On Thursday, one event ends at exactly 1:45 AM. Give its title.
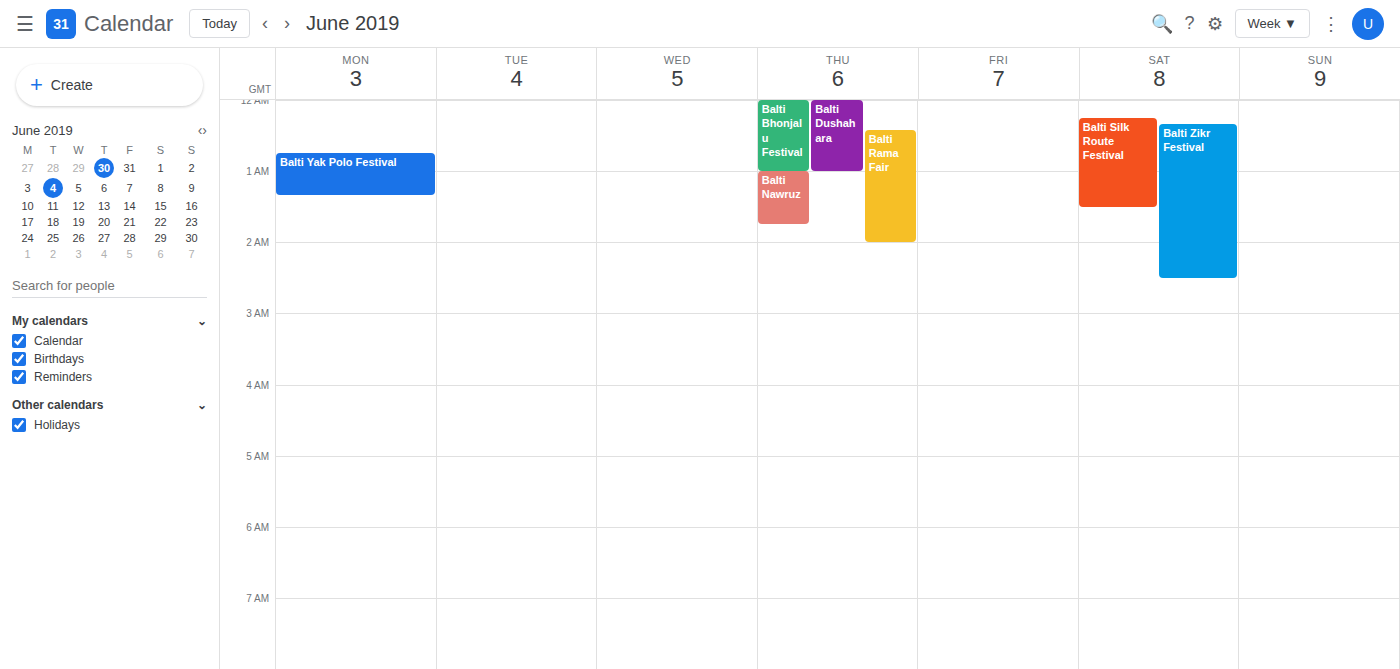
"Balti Nawruz"